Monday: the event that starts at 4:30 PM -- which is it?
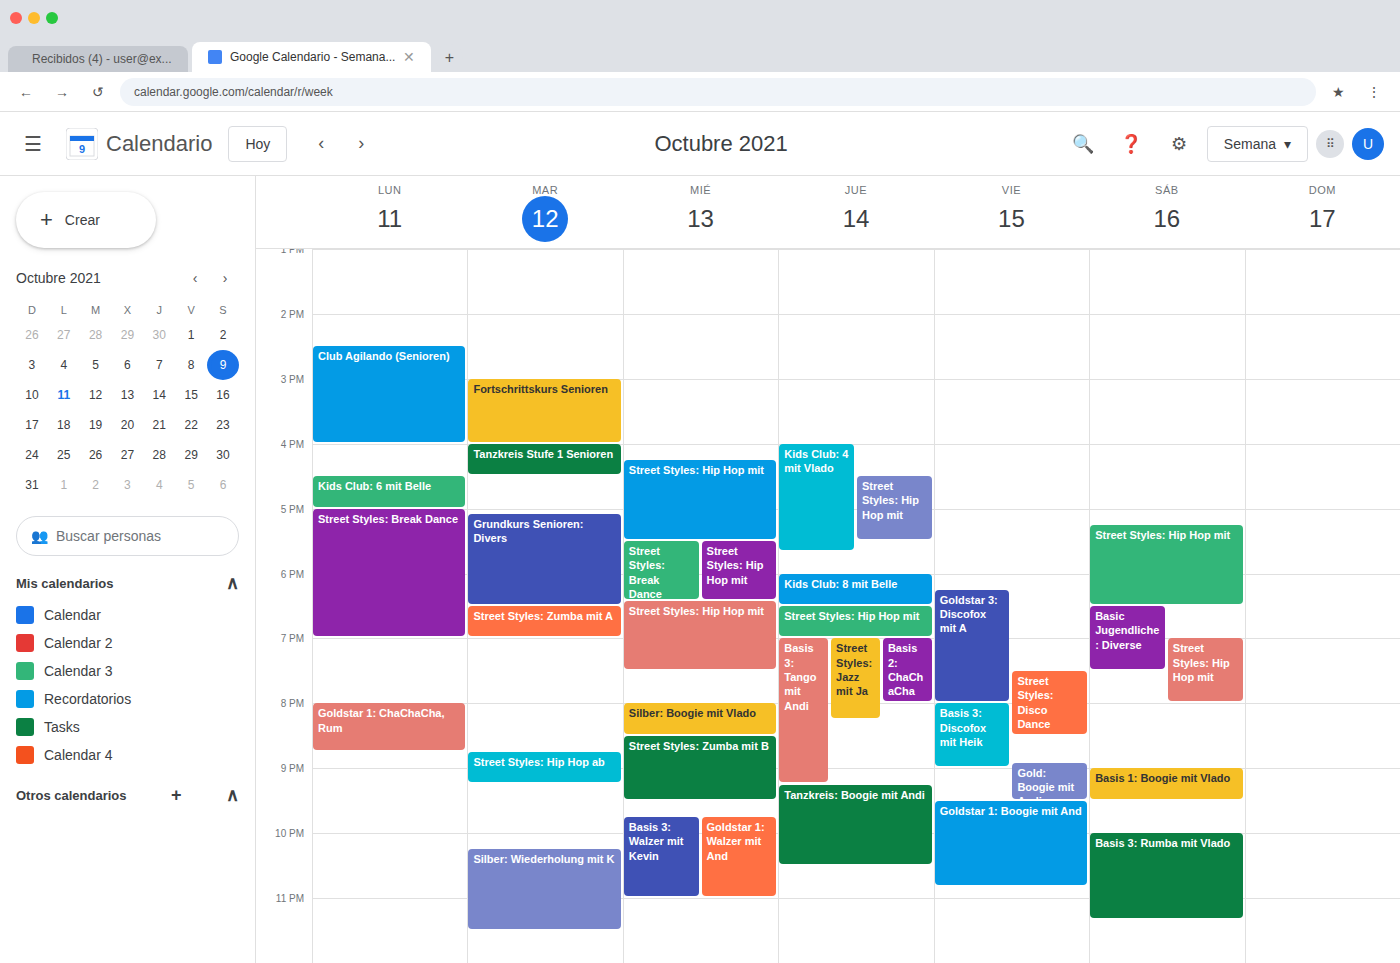
"Kids Club: 6 mit Belle"